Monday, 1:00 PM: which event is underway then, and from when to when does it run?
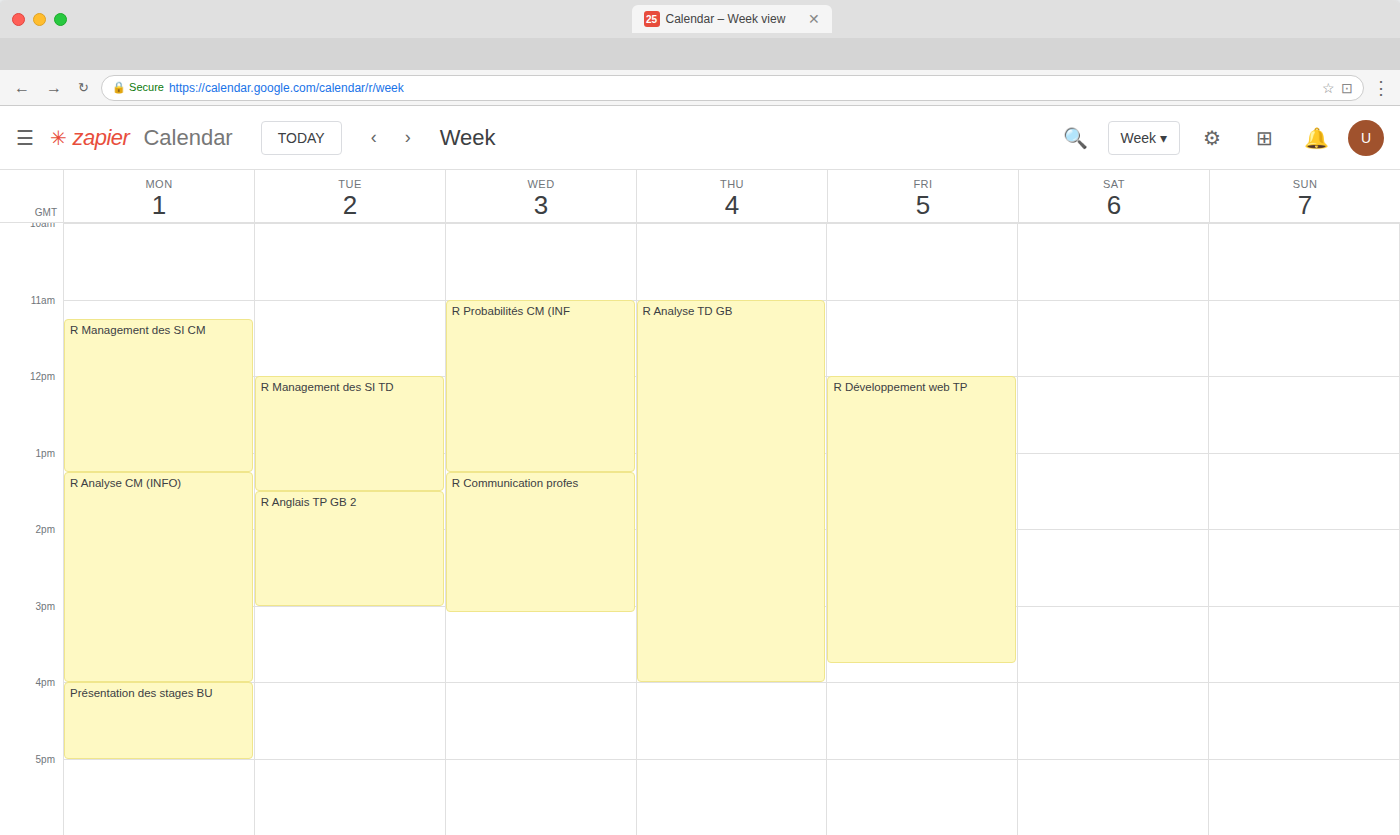
"R Management des SI CM", 11:15 AM to 1:15 PM